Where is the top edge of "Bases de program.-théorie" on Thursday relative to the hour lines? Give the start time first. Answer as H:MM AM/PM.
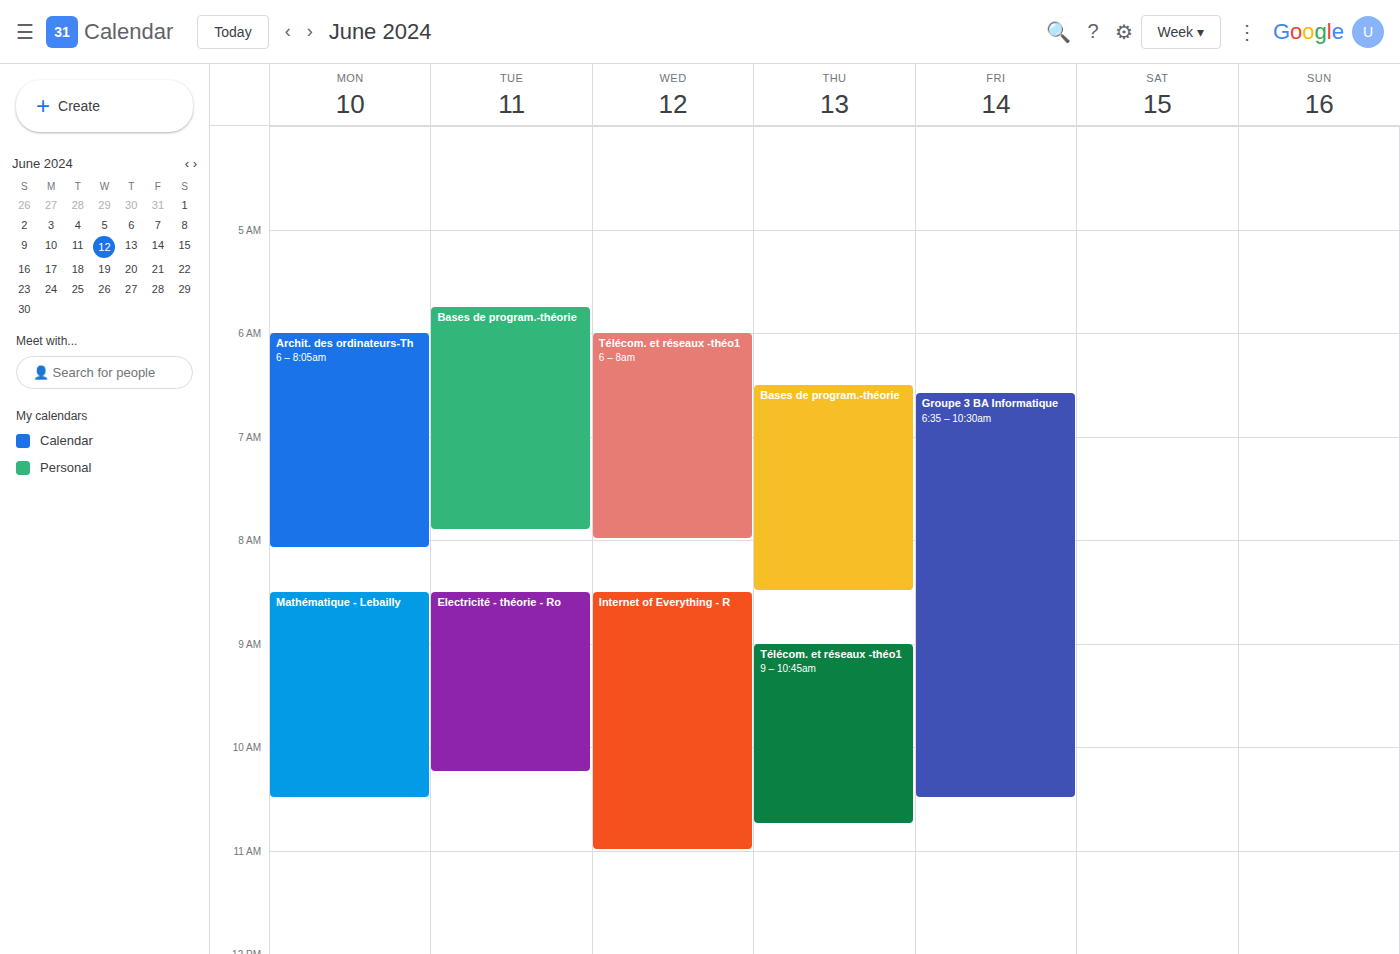
6:30 AM -- halfway between the 6 AM and 7 AM lines.